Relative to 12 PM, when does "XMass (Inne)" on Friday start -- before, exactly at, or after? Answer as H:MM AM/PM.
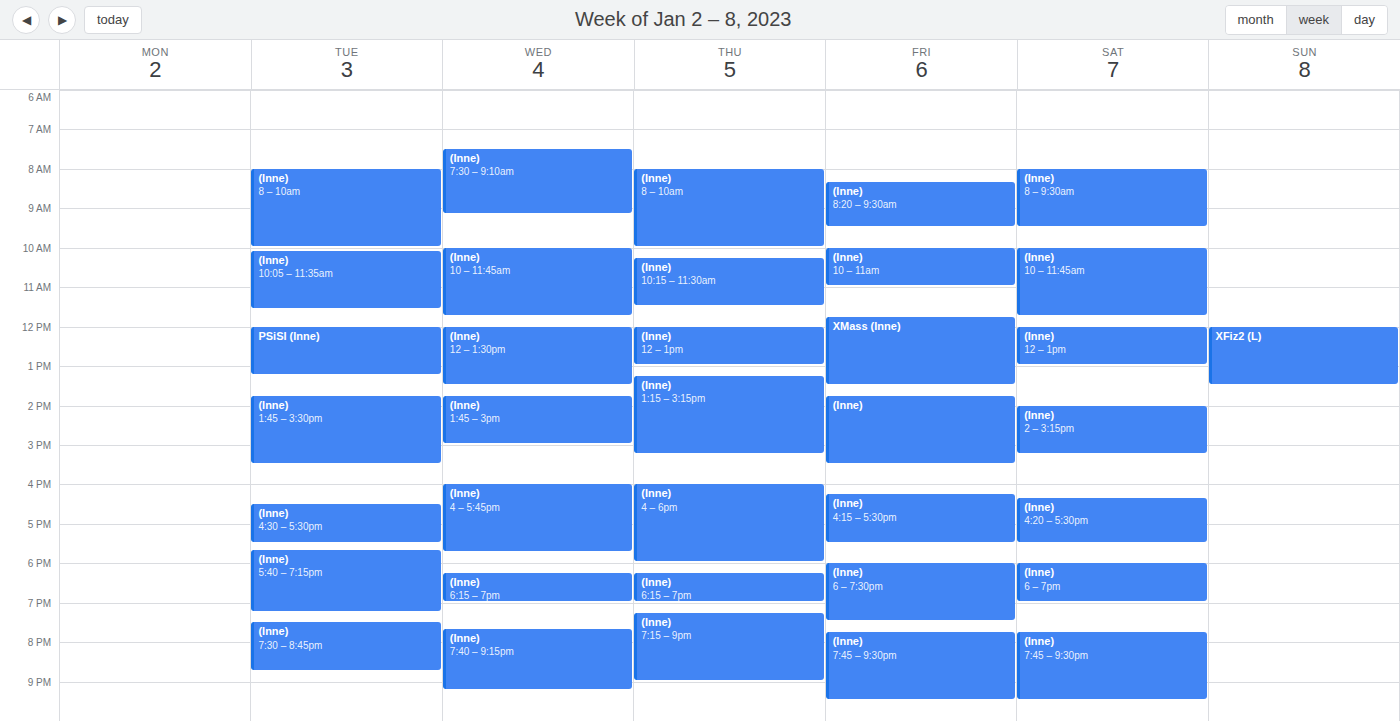
11:45 AM -- before 12 PM, 15 minutes above the 12 PM line.